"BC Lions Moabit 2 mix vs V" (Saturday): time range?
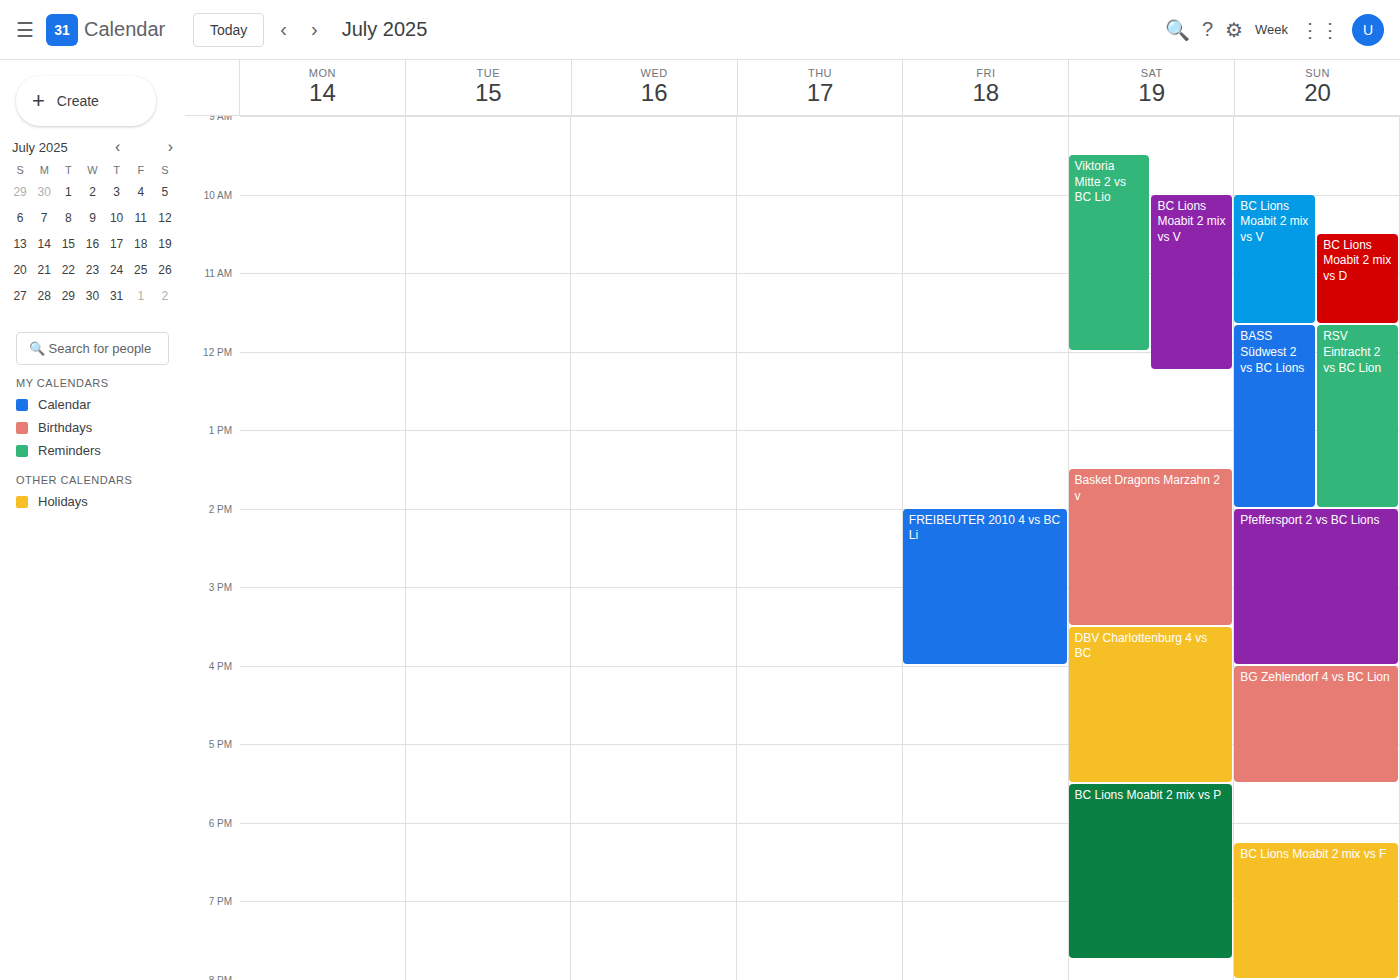
10:00 AM to 12:15 PM